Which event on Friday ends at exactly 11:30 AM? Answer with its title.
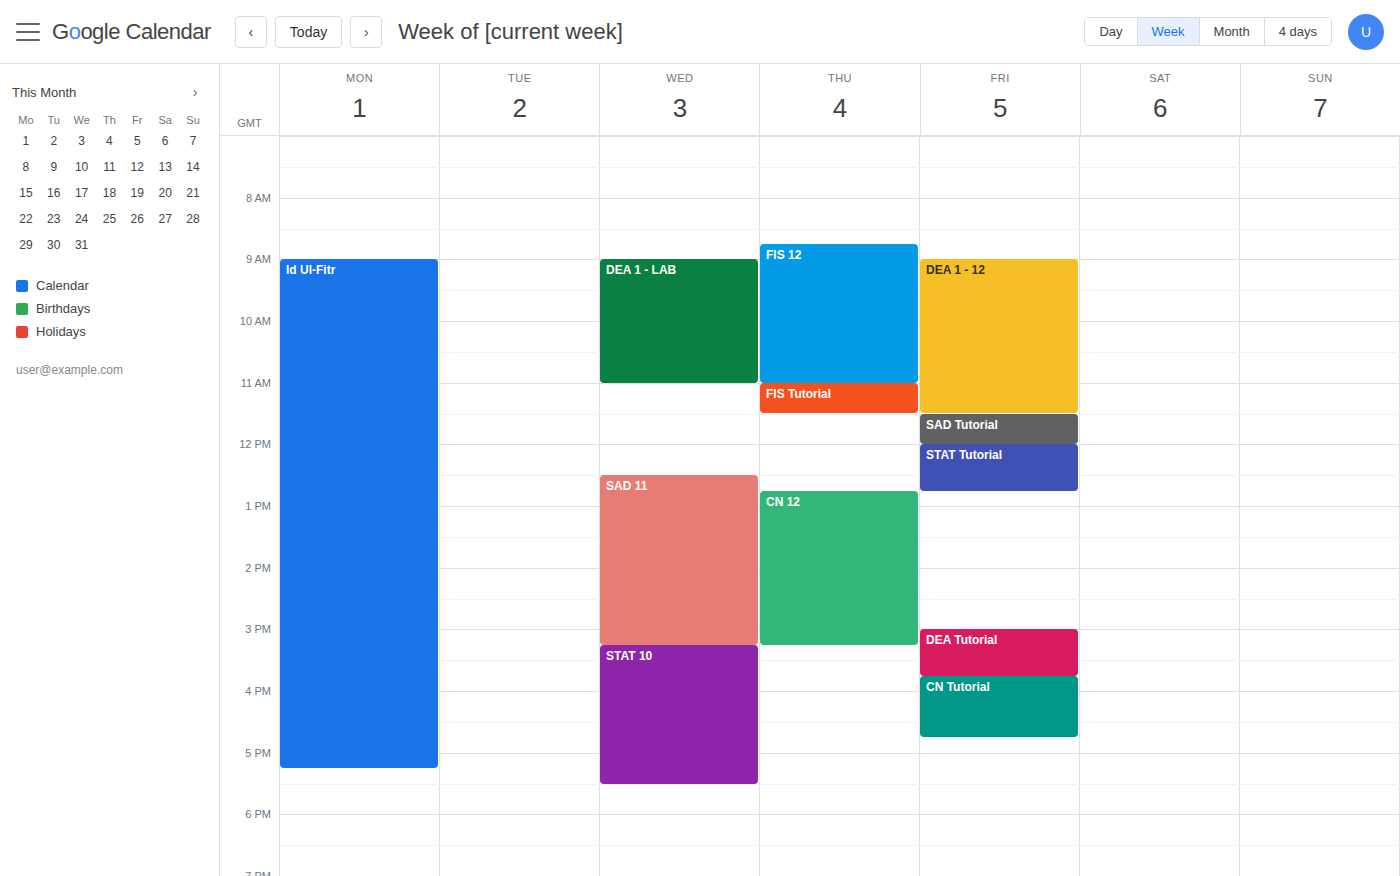
"DEA 1 - 12"